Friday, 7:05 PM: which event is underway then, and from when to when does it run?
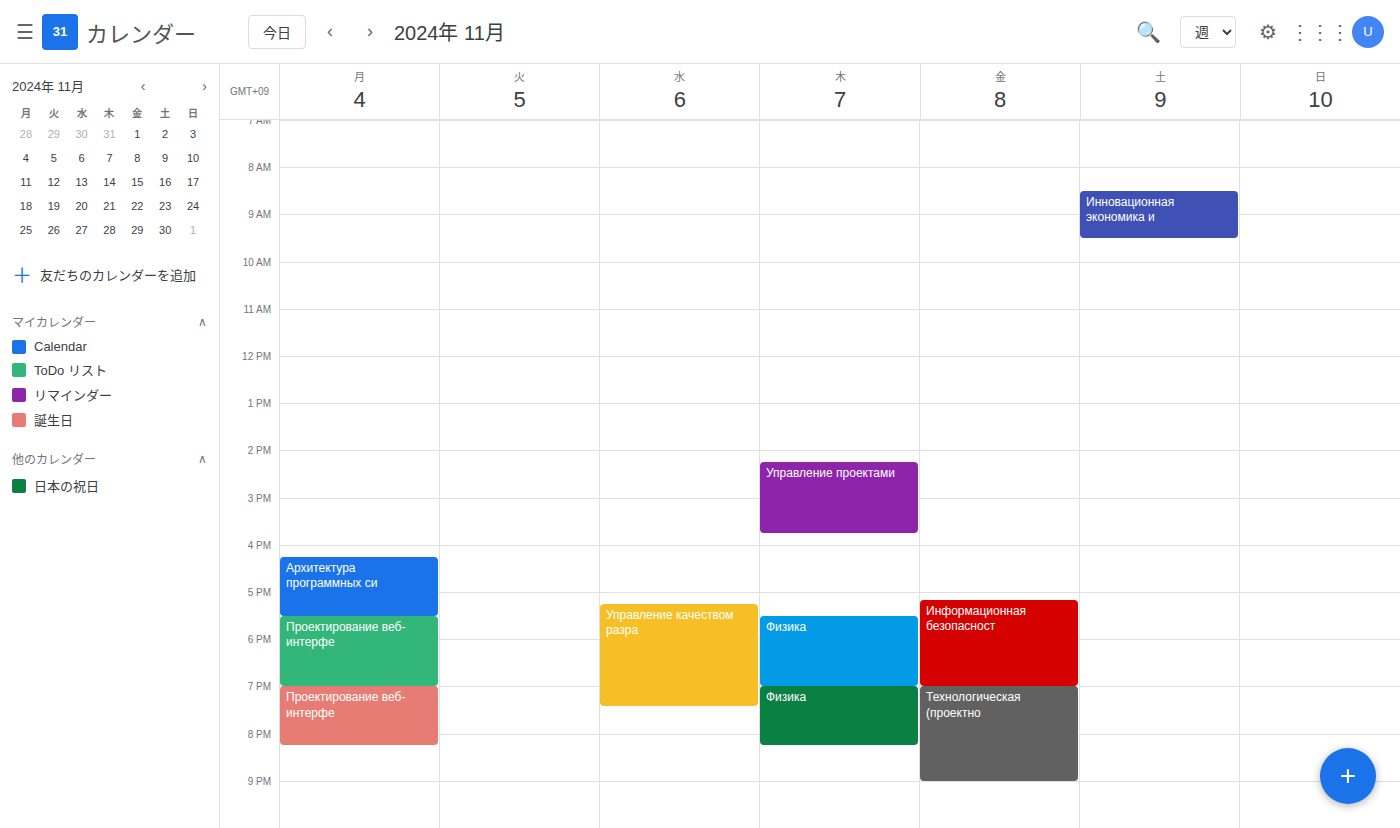
"Технологическая (проектно", 7:00 PM to 9:00 PM